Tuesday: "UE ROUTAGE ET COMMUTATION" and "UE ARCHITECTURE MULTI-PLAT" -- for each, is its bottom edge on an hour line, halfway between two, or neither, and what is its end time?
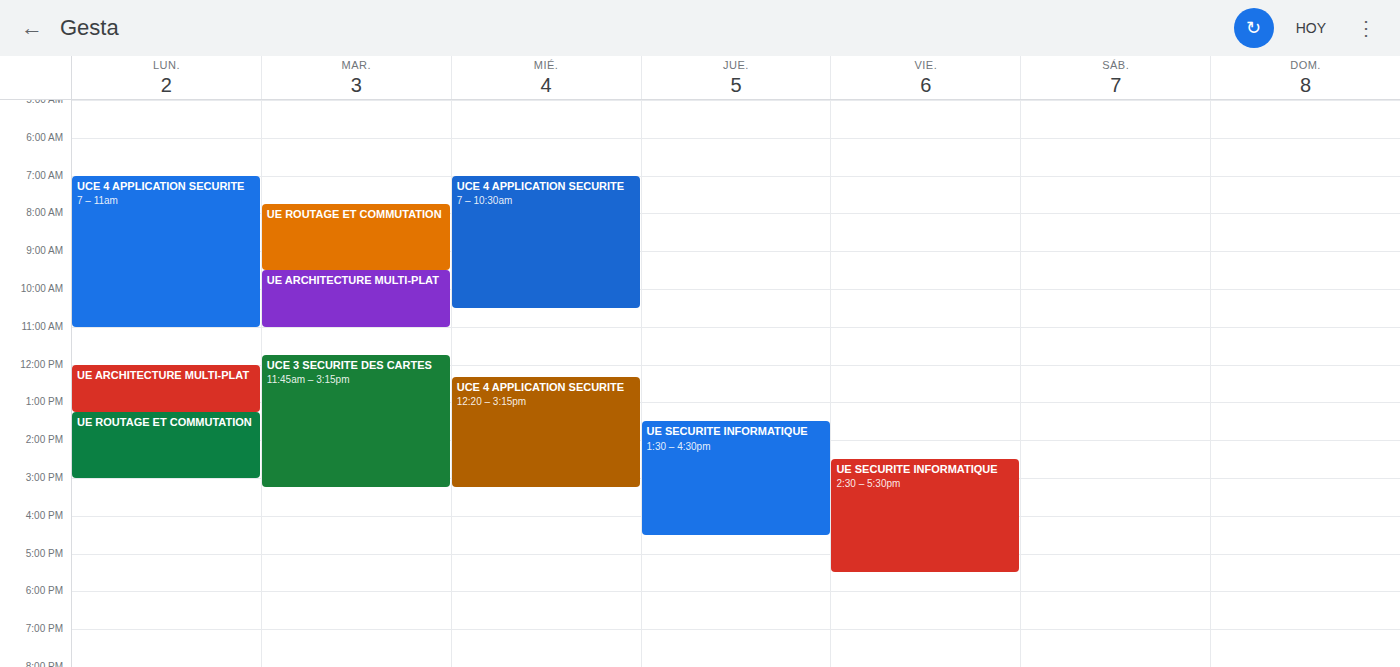
"UE ROUTAGE ET COMMUTATION": 9:30 AM, halfway between the 9 AM and 10 AM lines. "UE ARCHITECTURE MULTI-PLAT": 11:00 AM, exactly on the 11 AM line.